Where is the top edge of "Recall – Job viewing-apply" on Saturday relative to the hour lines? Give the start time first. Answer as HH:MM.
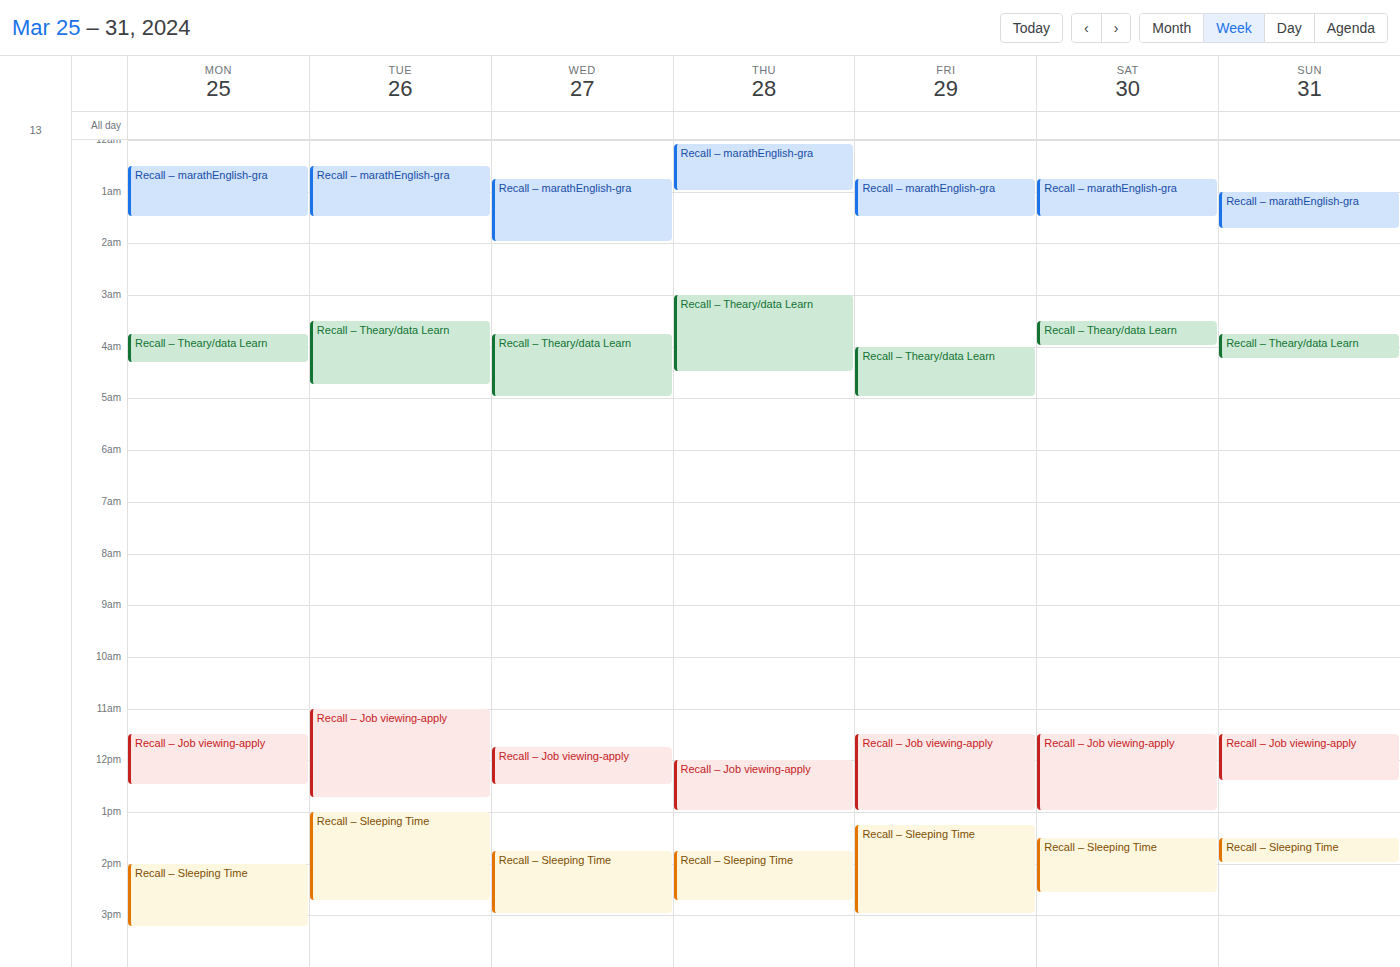
11:30 -- halfway between the 11:00 and 12:00 lines.